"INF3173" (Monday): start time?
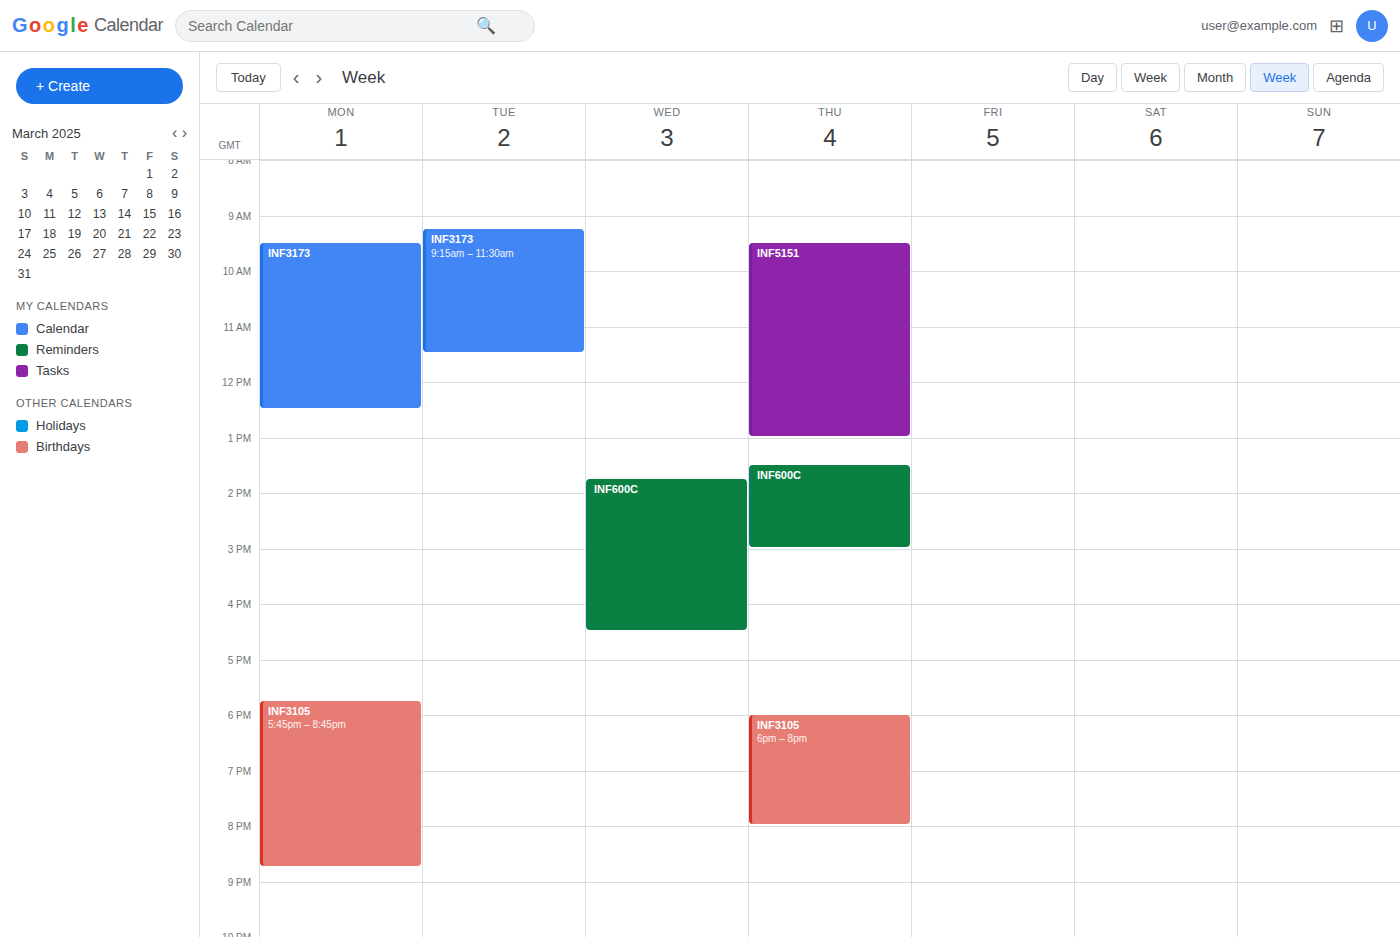
9:30 AM